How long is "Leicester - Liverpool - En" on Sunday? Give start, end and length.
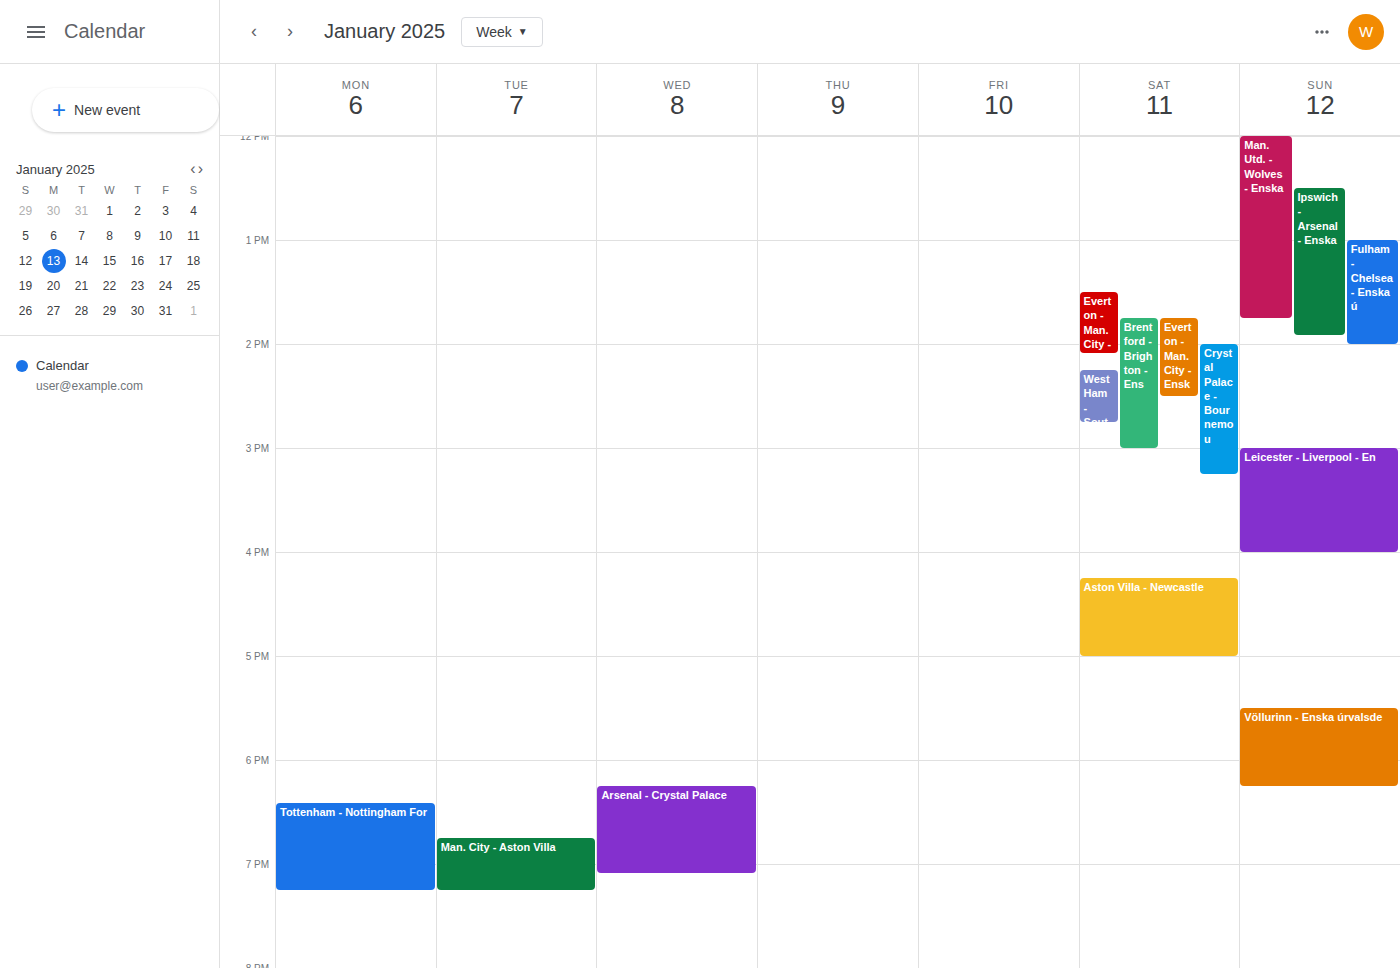
3:00 PM to 4:00 PM, 1 hour